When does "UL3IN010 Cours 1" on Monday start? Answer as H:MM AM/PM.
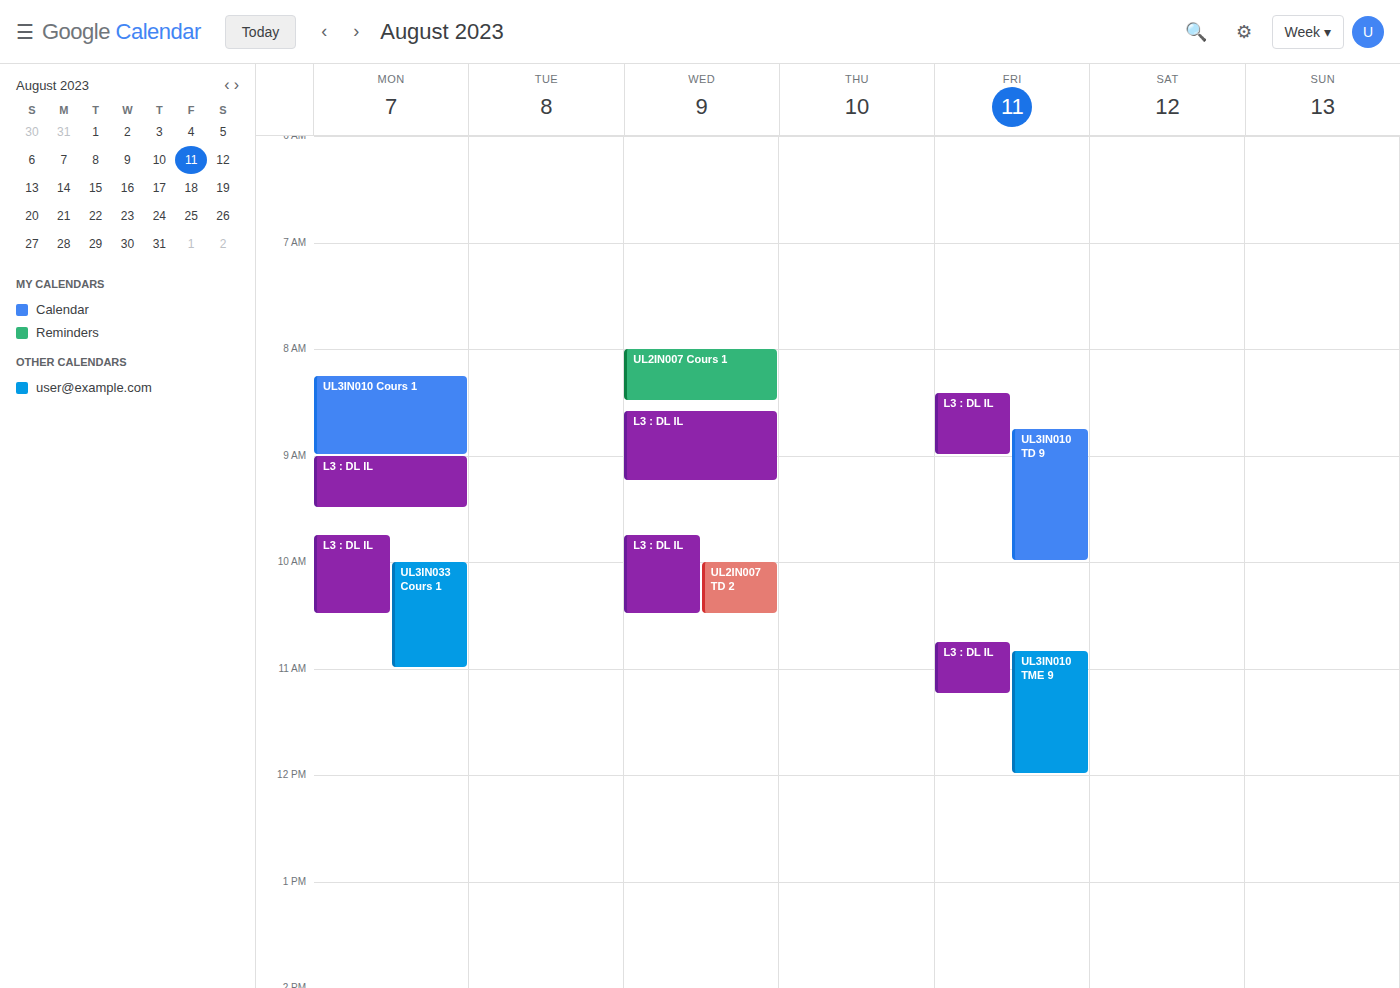
8:15 AM